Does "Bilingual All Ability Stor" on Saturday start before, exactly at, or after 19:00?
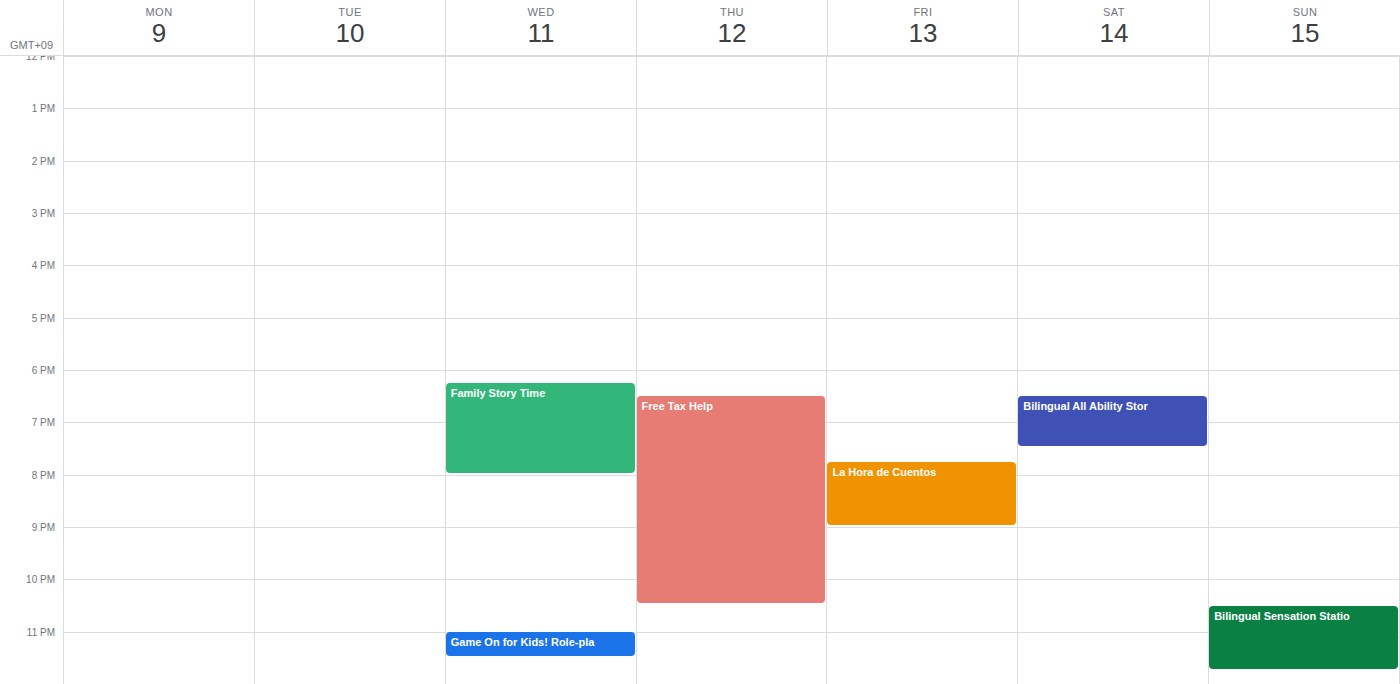
18:30 -- before 19:00, 30 minutes above the 19:00 line.